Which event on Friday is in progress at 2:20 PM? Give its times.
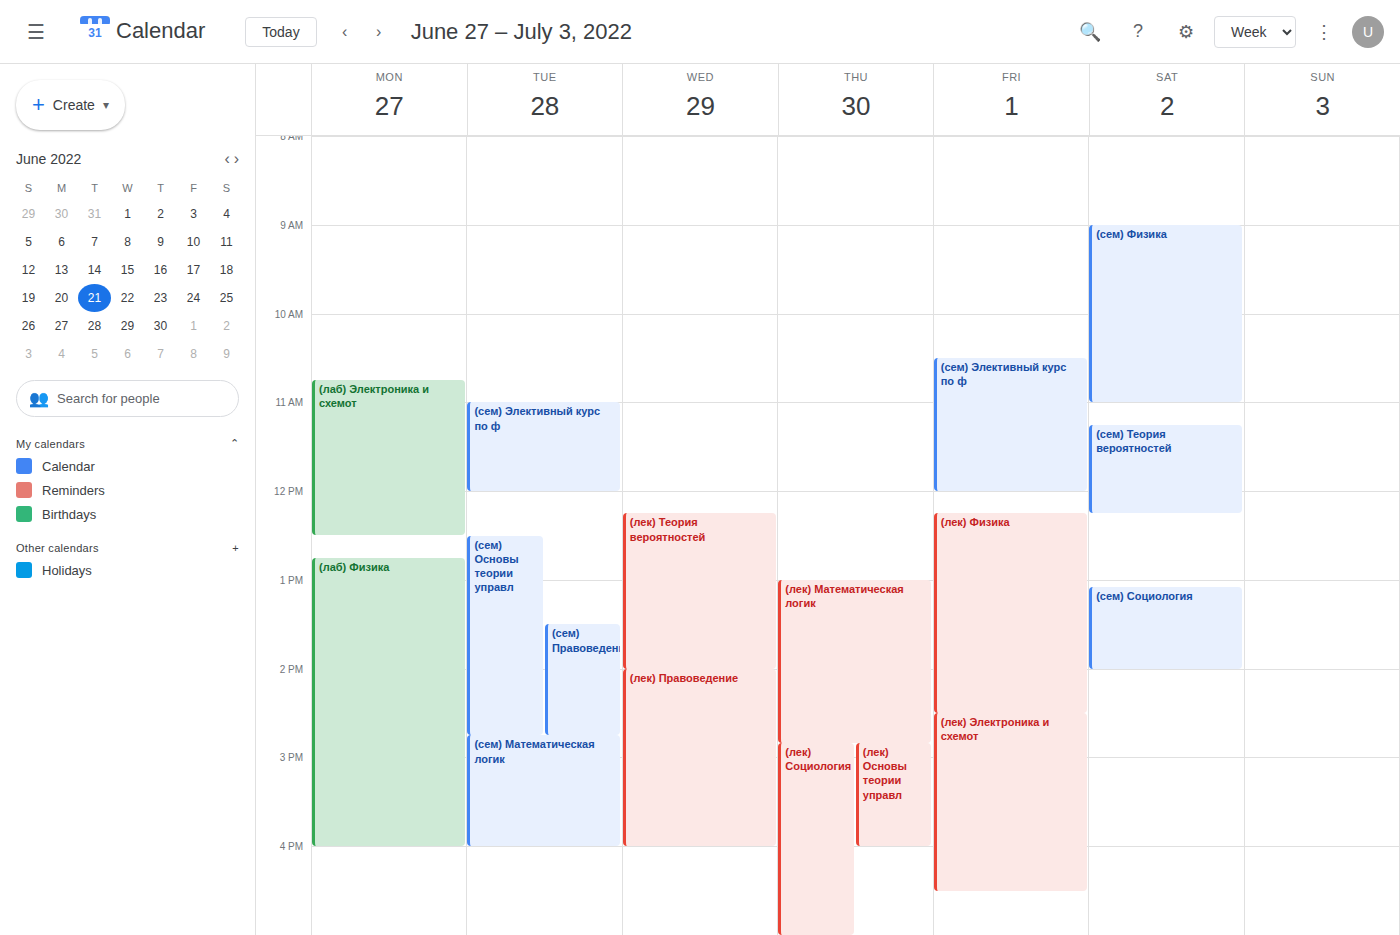
"(лек) Физика", 12:15 PM to 2:30 PM